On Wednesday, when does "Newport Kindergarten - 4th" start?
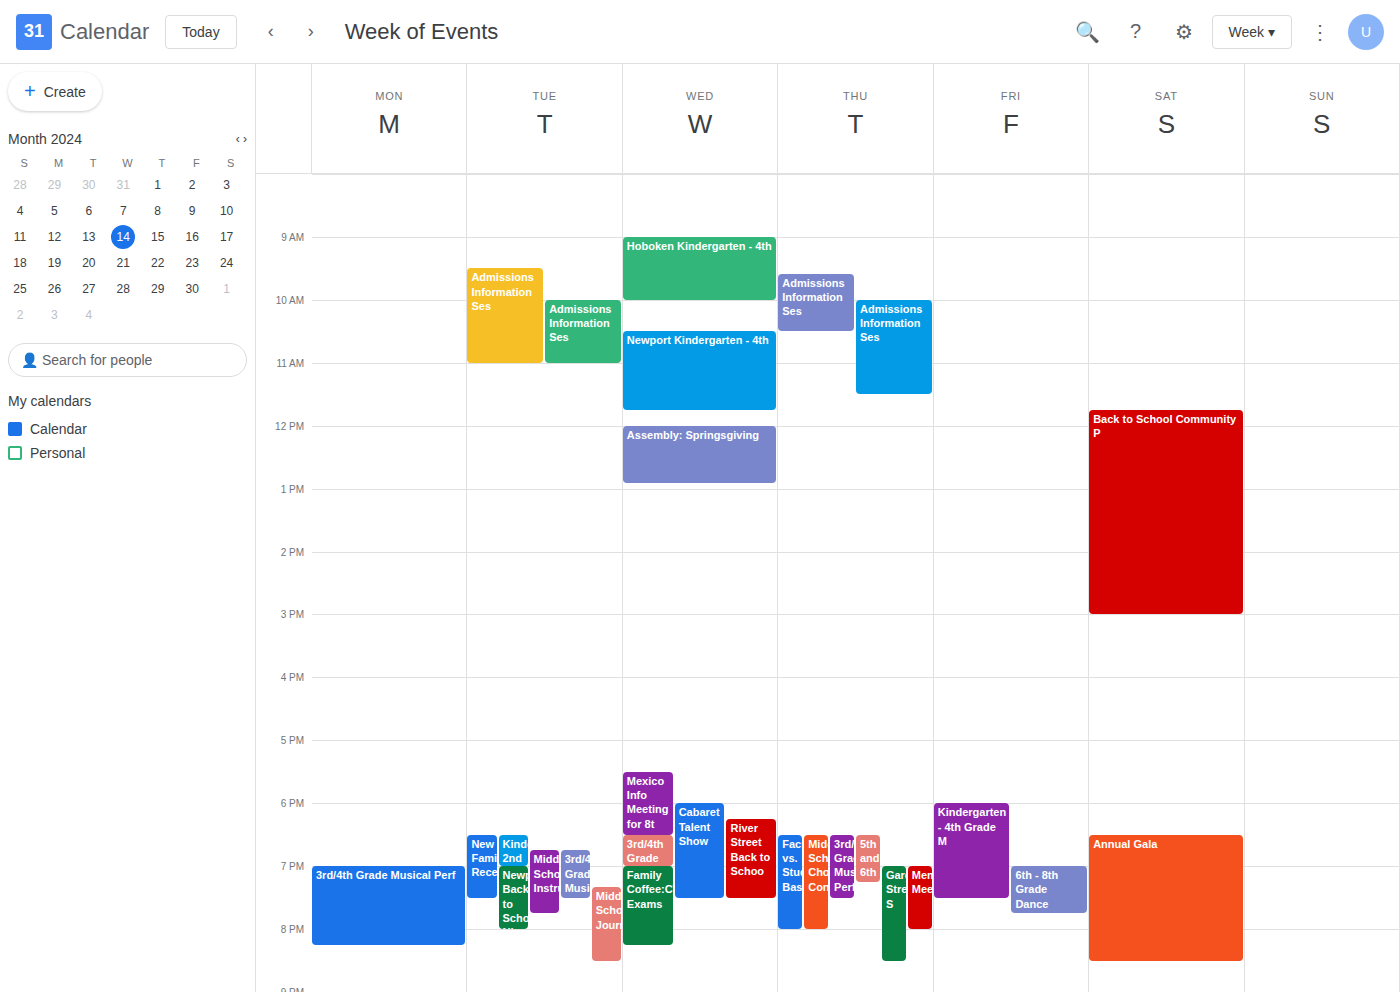
10:30 AM